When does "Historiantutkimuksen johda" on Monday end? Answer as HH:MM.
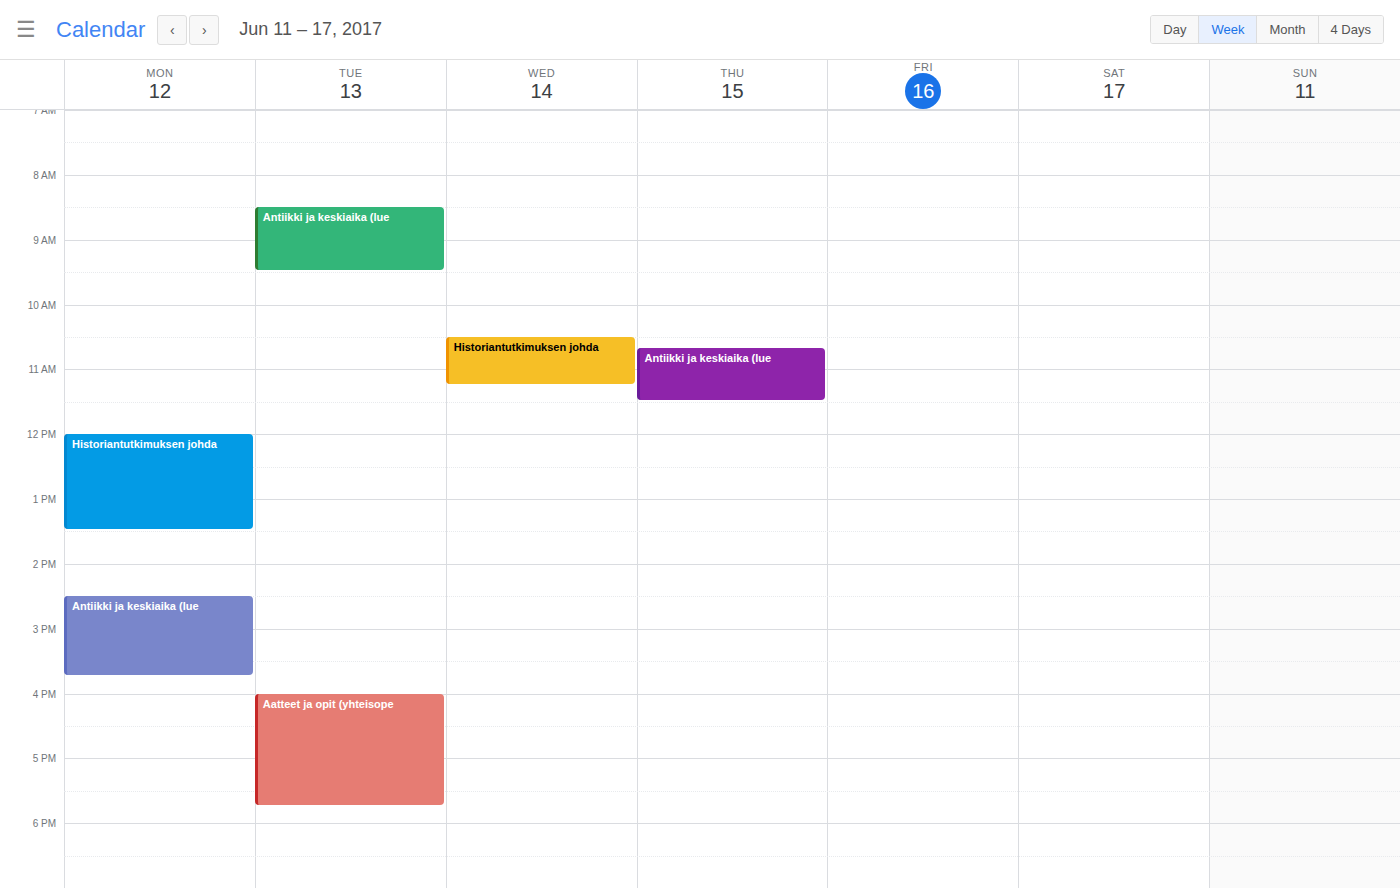
13:30